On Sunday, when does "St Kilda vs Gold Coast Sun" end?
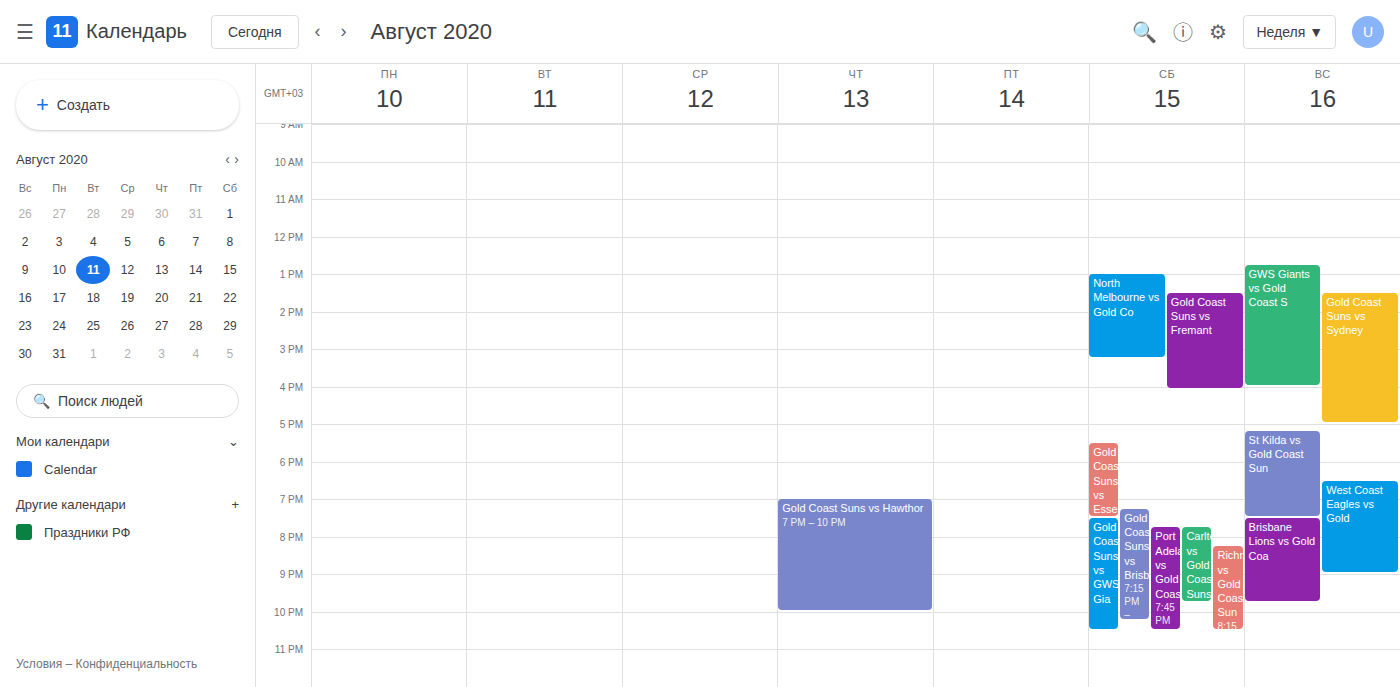
7:30 PM